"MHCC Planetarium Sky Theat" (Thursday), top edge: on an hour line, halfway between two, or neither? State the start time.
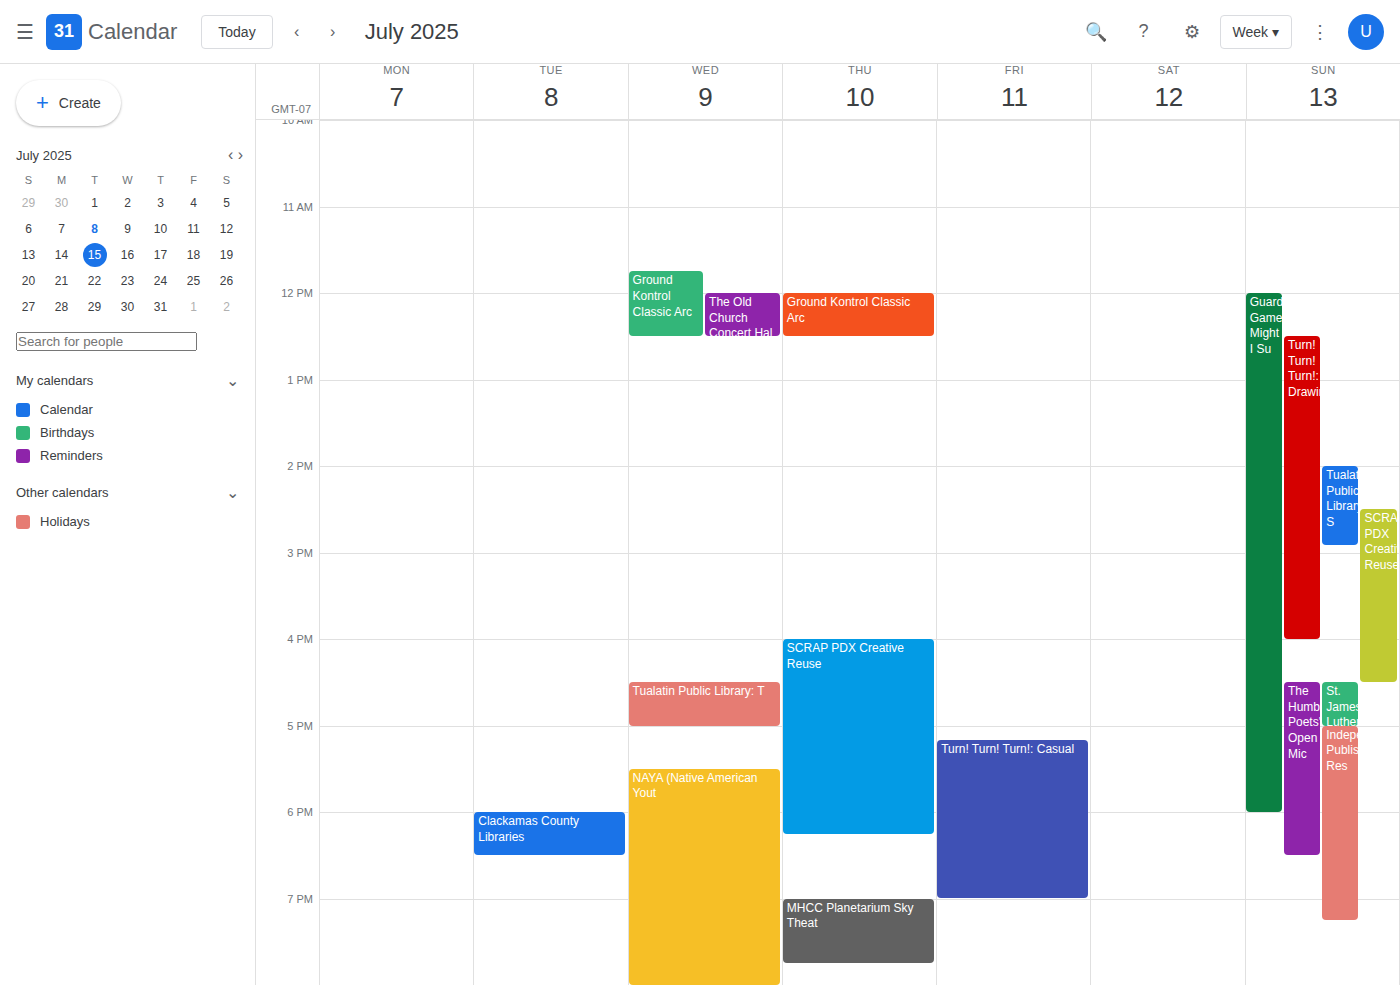
7:00 PM -- exactly on the 7 PM line.